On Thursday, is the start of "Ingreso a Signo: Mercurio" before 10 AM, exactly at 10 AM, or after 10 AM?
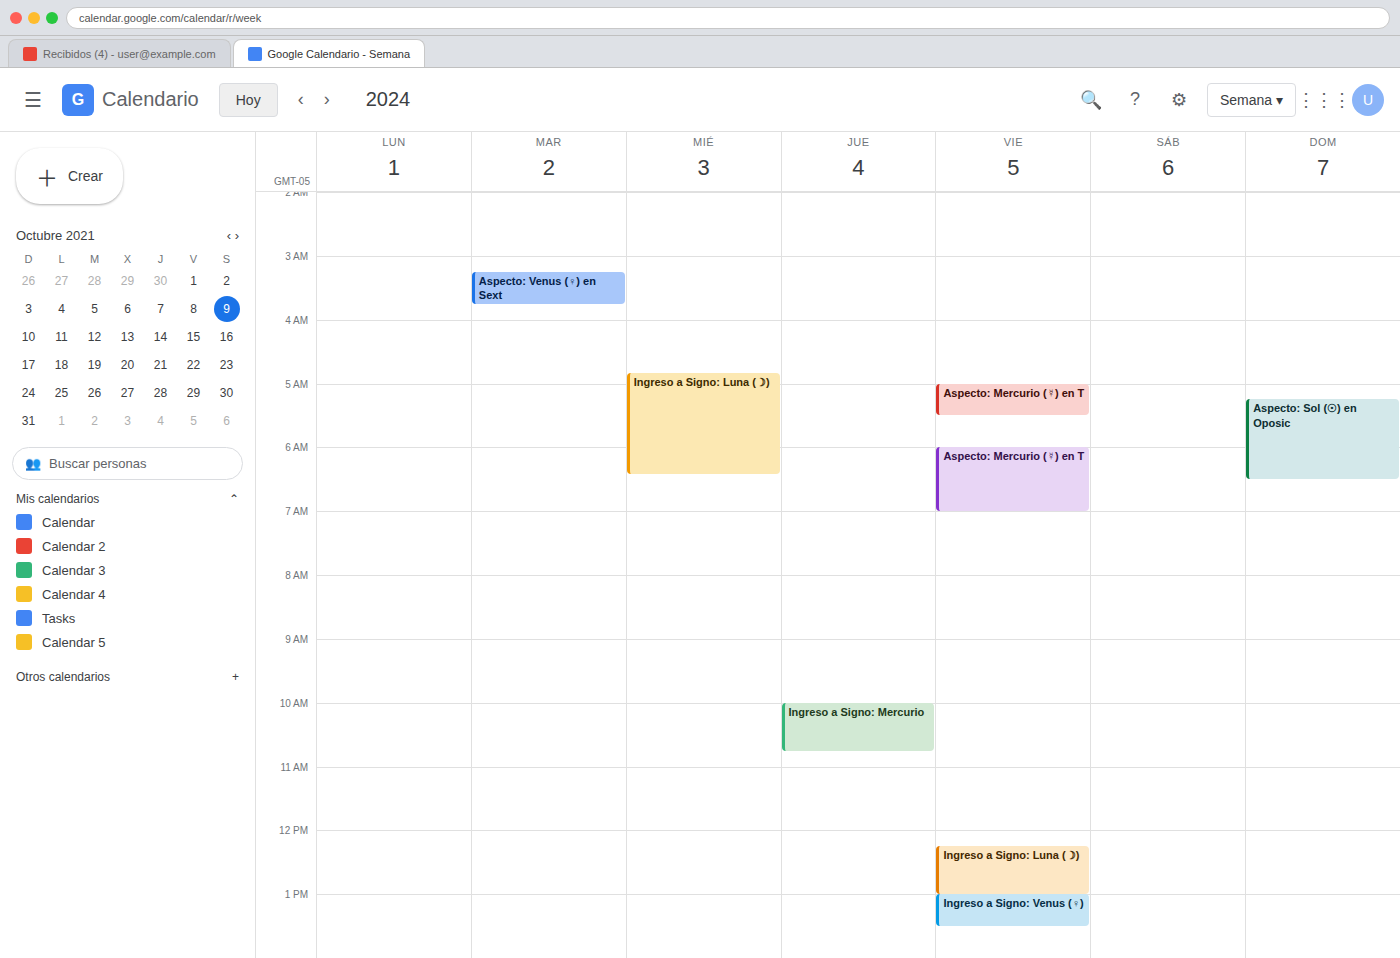
10:00 AM -- exactly at 10 AM, on the 10 AM line.